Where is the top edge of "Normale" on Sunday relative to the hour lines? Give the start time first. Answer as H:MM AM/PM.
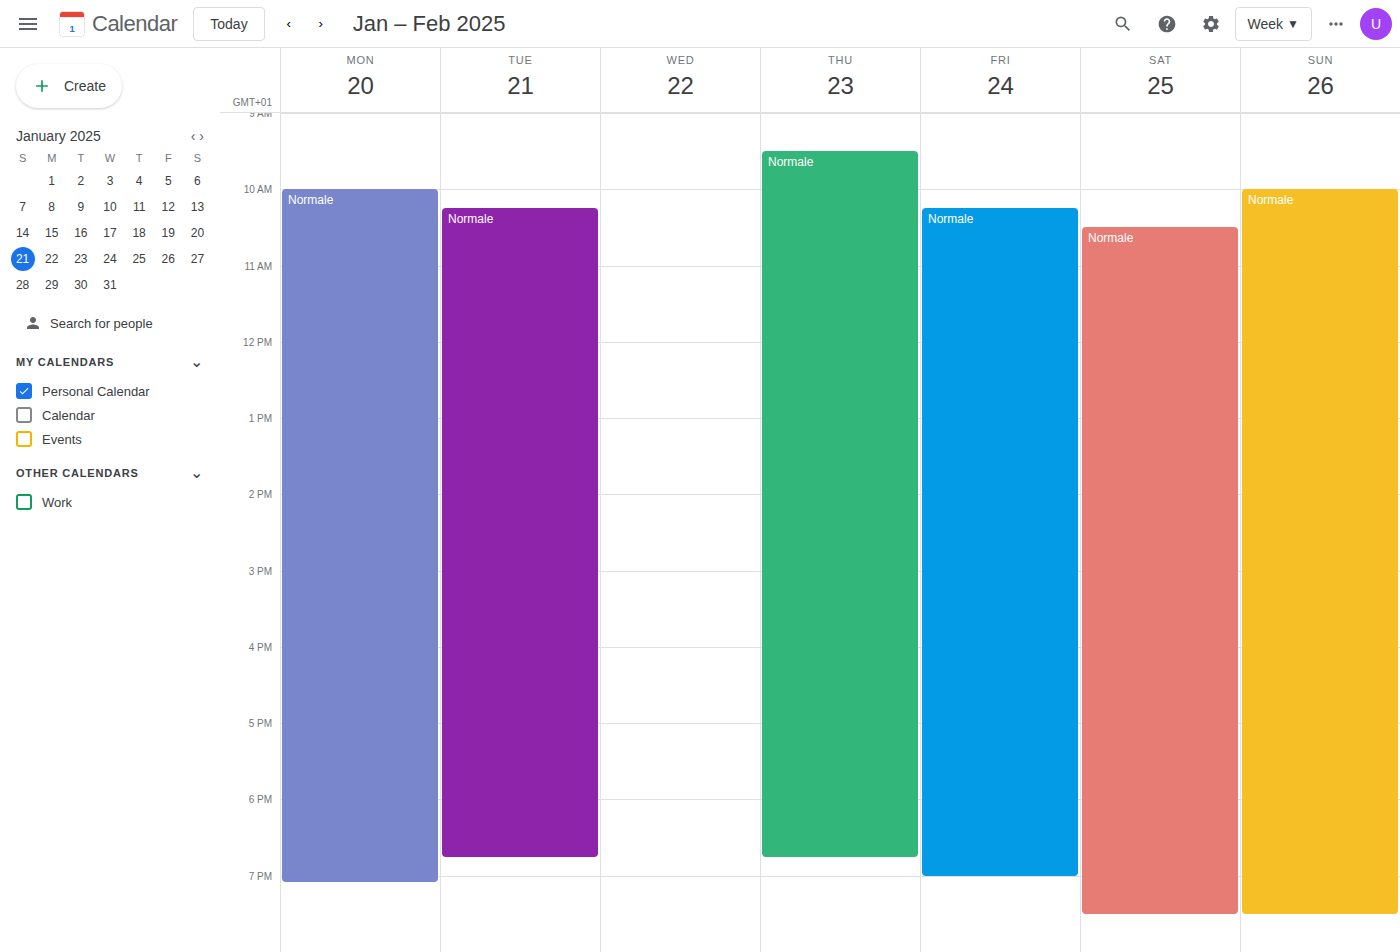
10:00 AM -- exactly on the 10 AM line.